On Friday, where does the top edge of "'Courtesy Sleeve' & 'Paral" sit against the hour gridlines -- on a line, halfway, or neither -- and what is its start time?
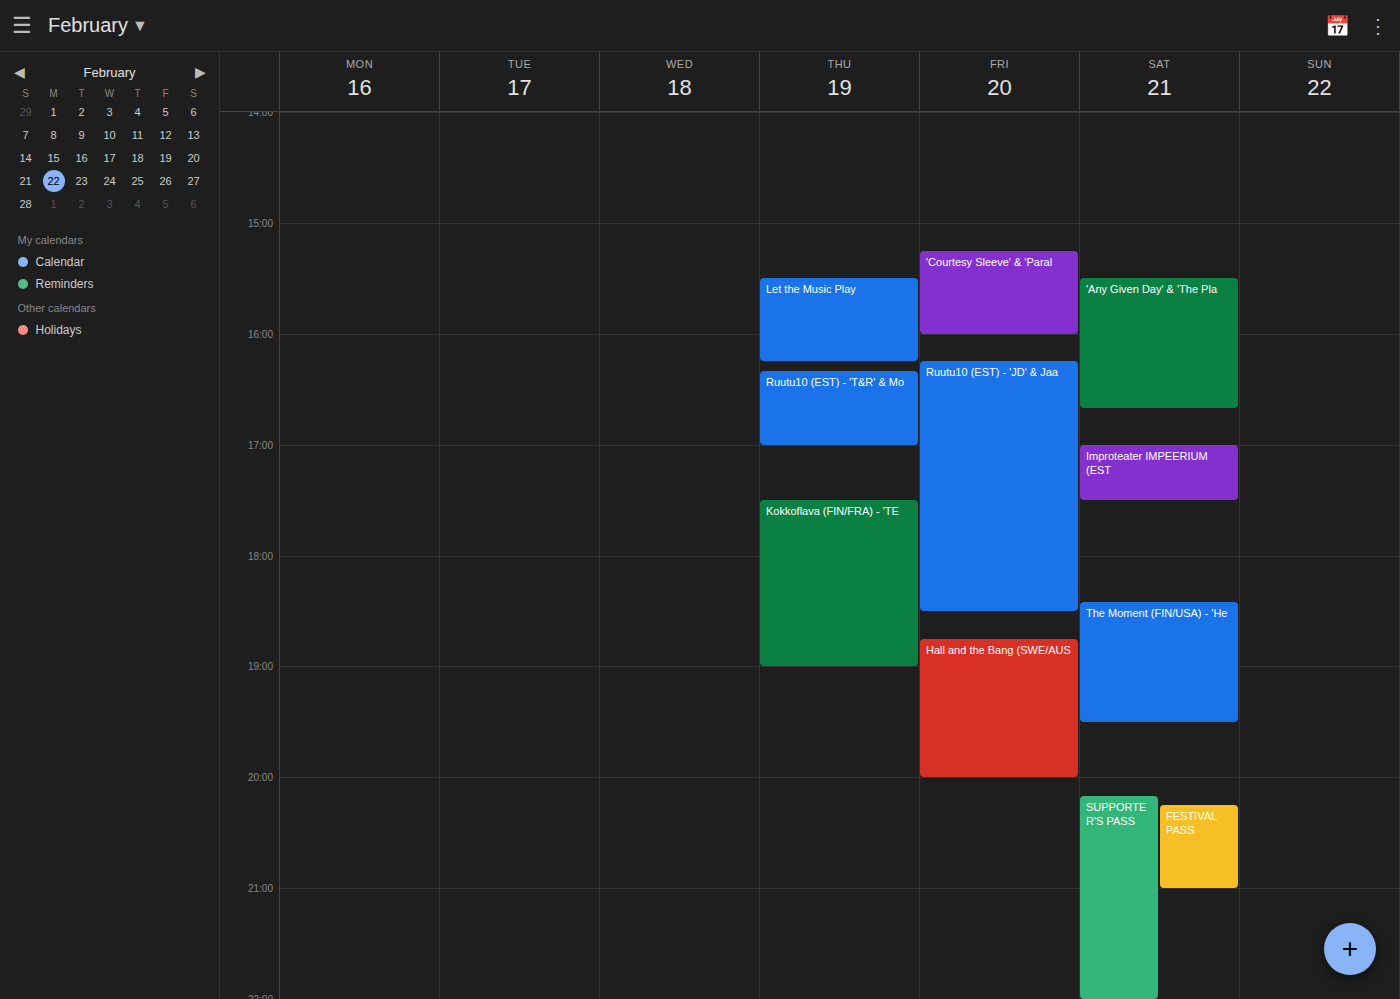
3:15 PM -- neither: a quarter of the way from the 3 PM line to the 4 PM line.